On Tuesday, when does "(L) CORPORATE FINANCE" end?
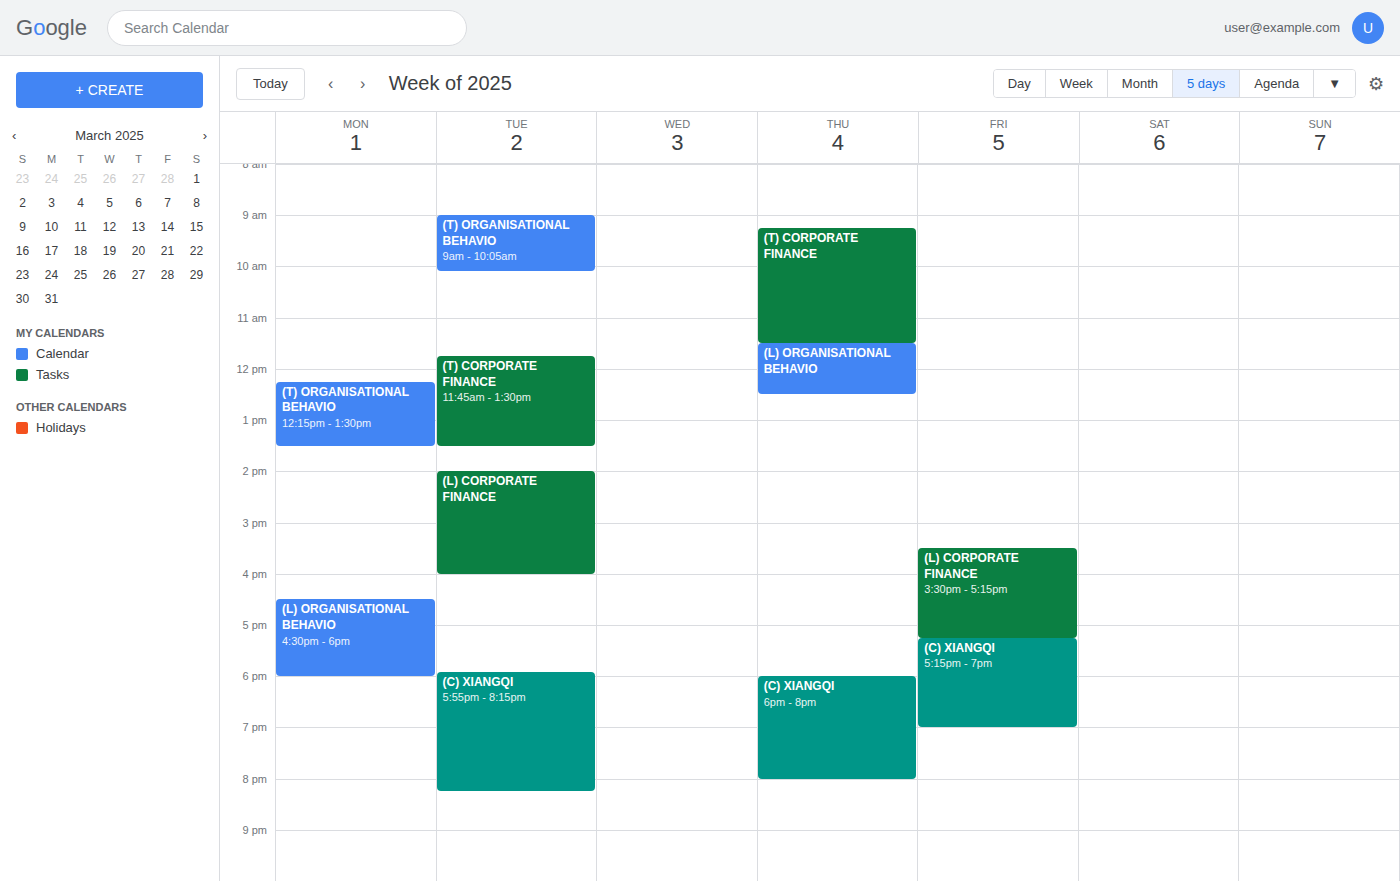
4:00 PM